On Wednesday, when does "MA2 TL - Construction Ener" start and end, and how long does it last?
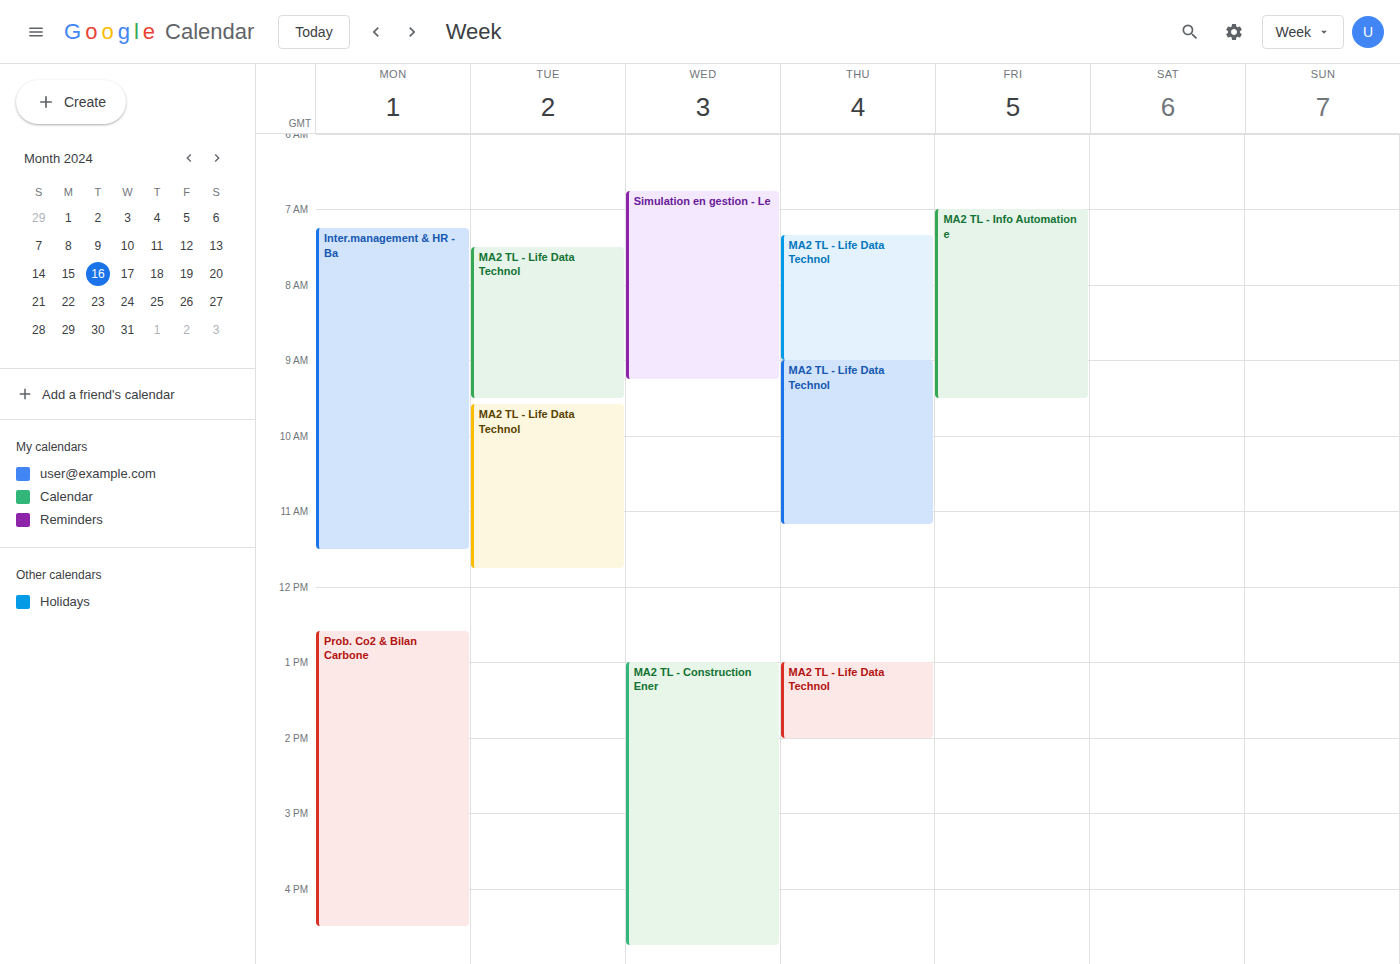
1:00 PM to 4:45 PM, 3 hours 45 minutes